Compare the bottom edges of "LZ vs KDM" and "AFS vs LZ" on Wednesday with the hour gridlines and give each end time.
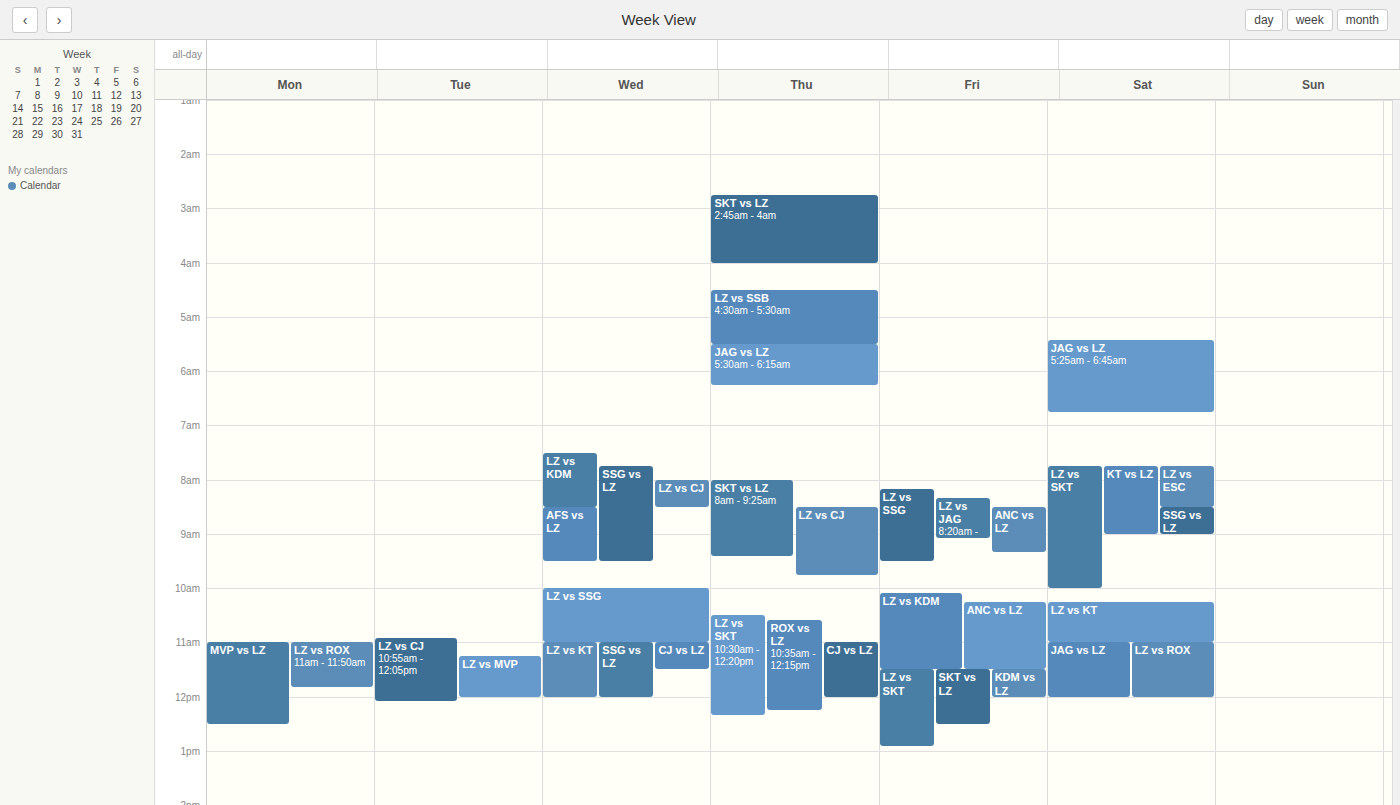
"LZ vs KDM": 8:30 AM, halfway between the 8 AM and 9 AM lines. "AFS vs LZ": 9:30 AM, halfway between the 9 AM and 10 AM lines.